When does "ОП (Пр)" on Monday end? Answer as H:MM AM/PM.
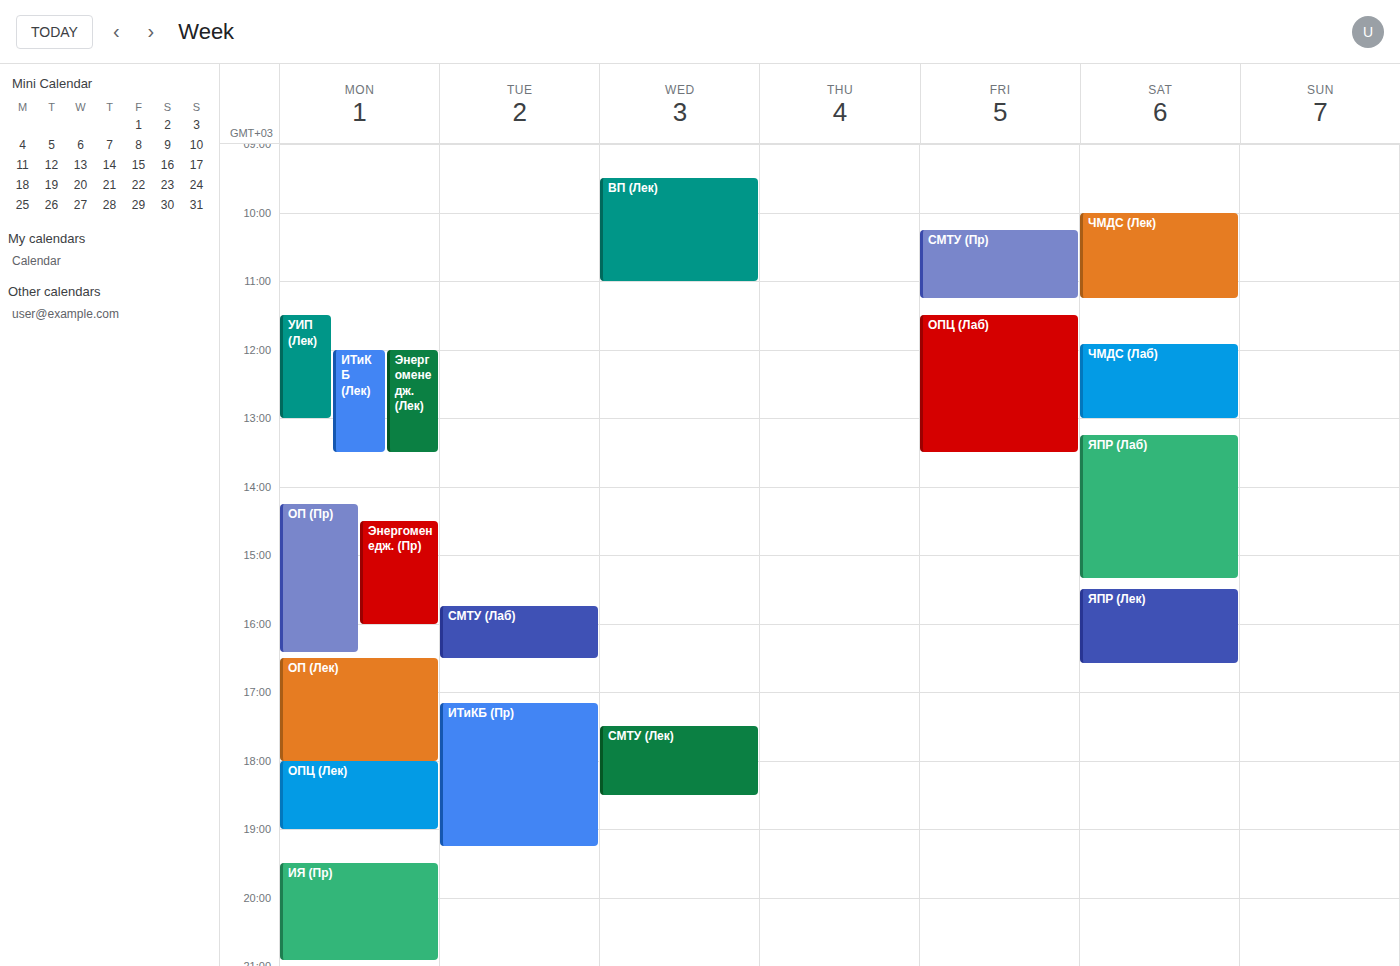
4:25 PM